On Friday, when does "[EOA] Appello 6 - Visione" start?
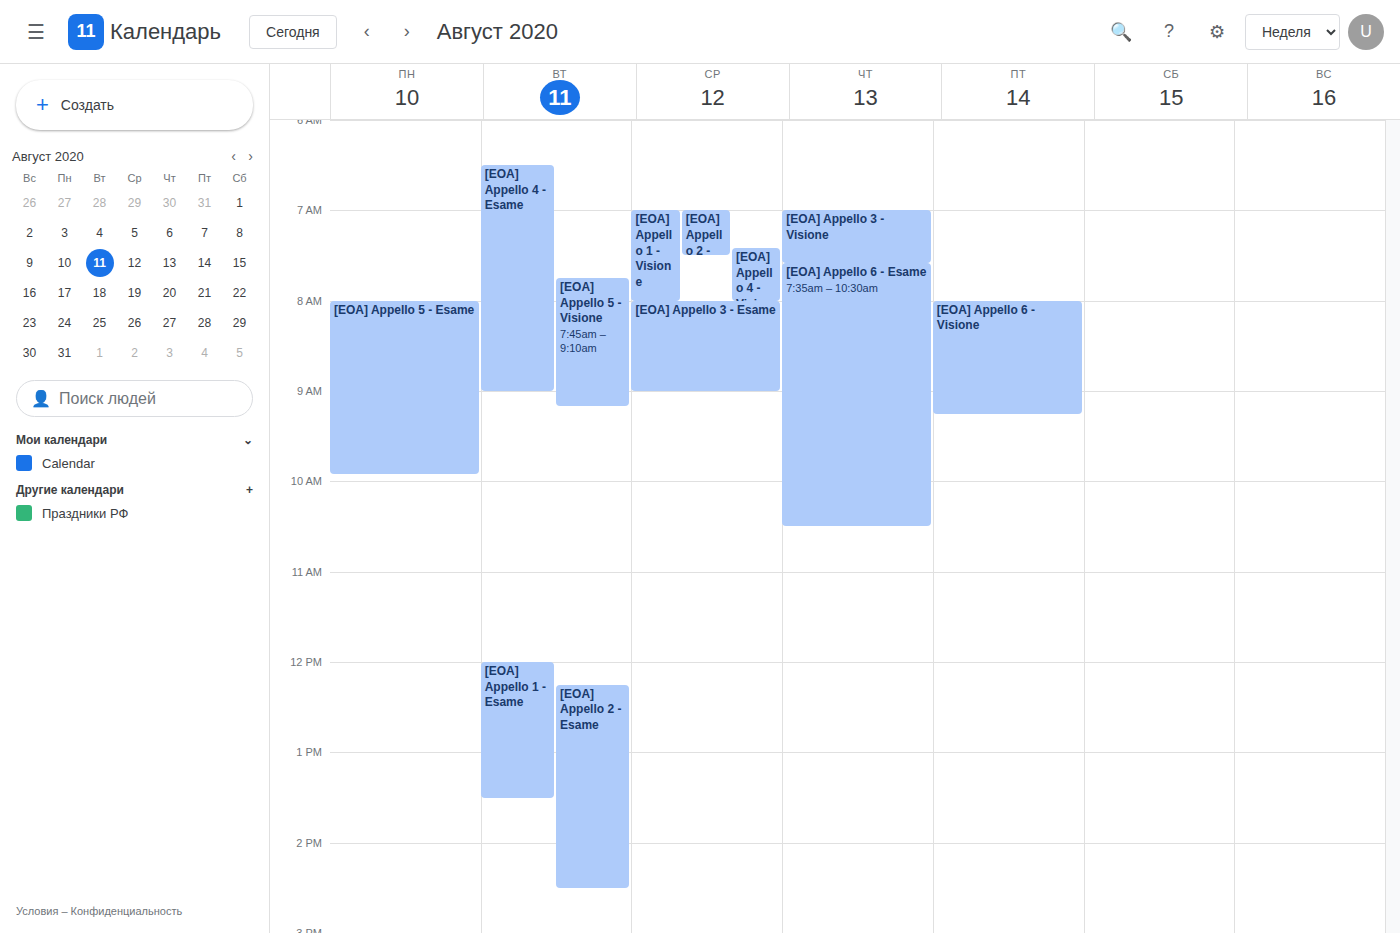
8:00 AM